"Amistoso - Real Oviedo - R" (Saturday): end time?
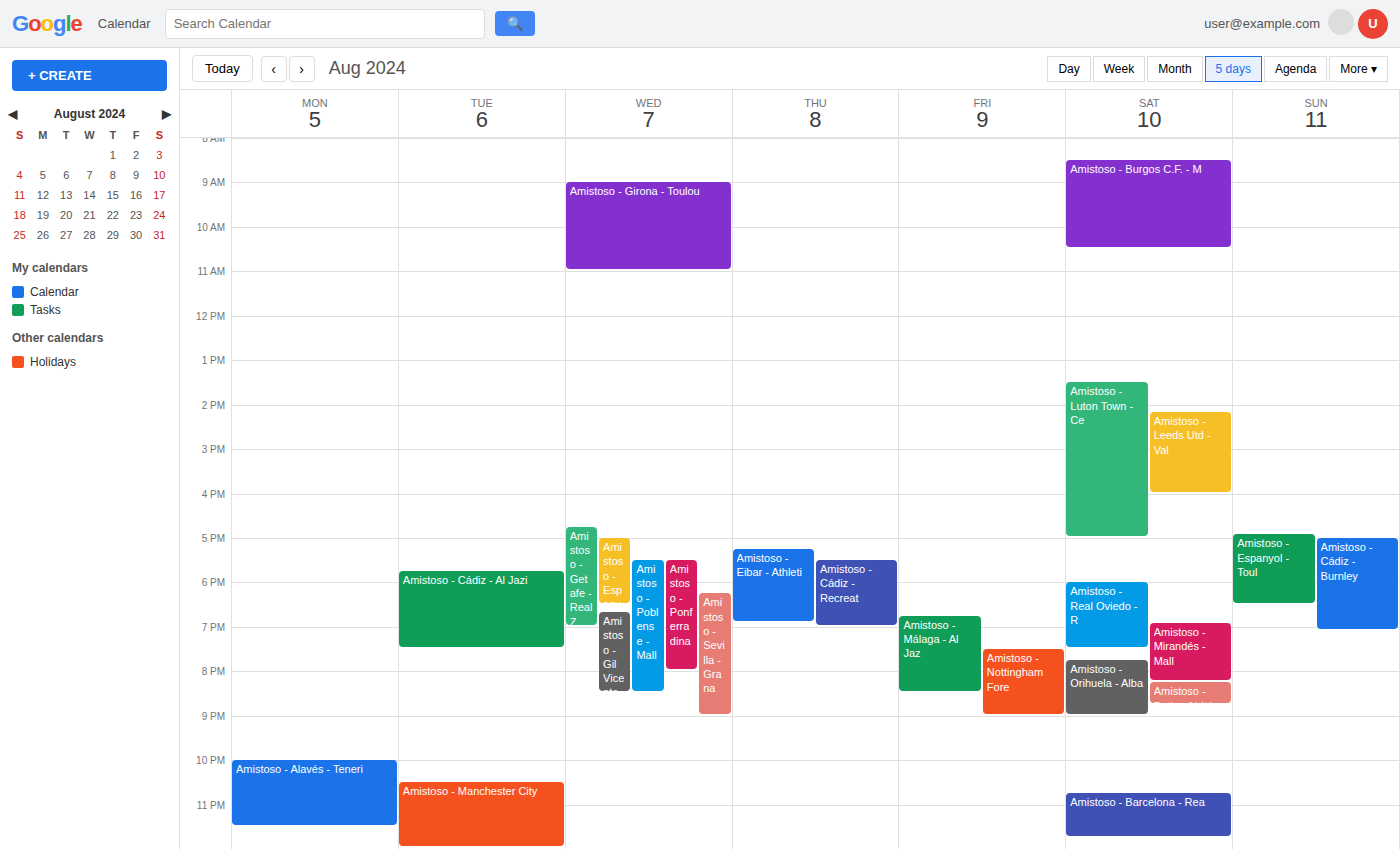
7:30 PM